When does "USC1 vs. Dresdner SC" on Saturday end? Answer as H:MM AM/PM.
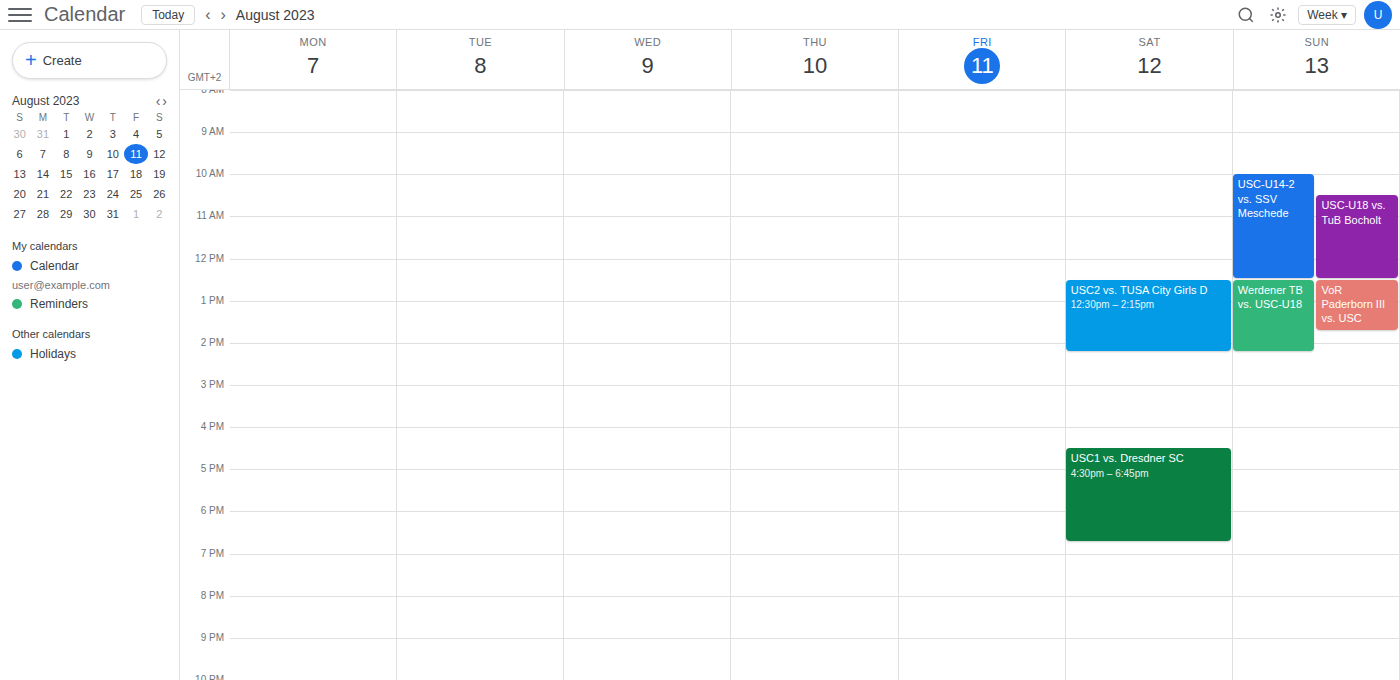
6:45 PM